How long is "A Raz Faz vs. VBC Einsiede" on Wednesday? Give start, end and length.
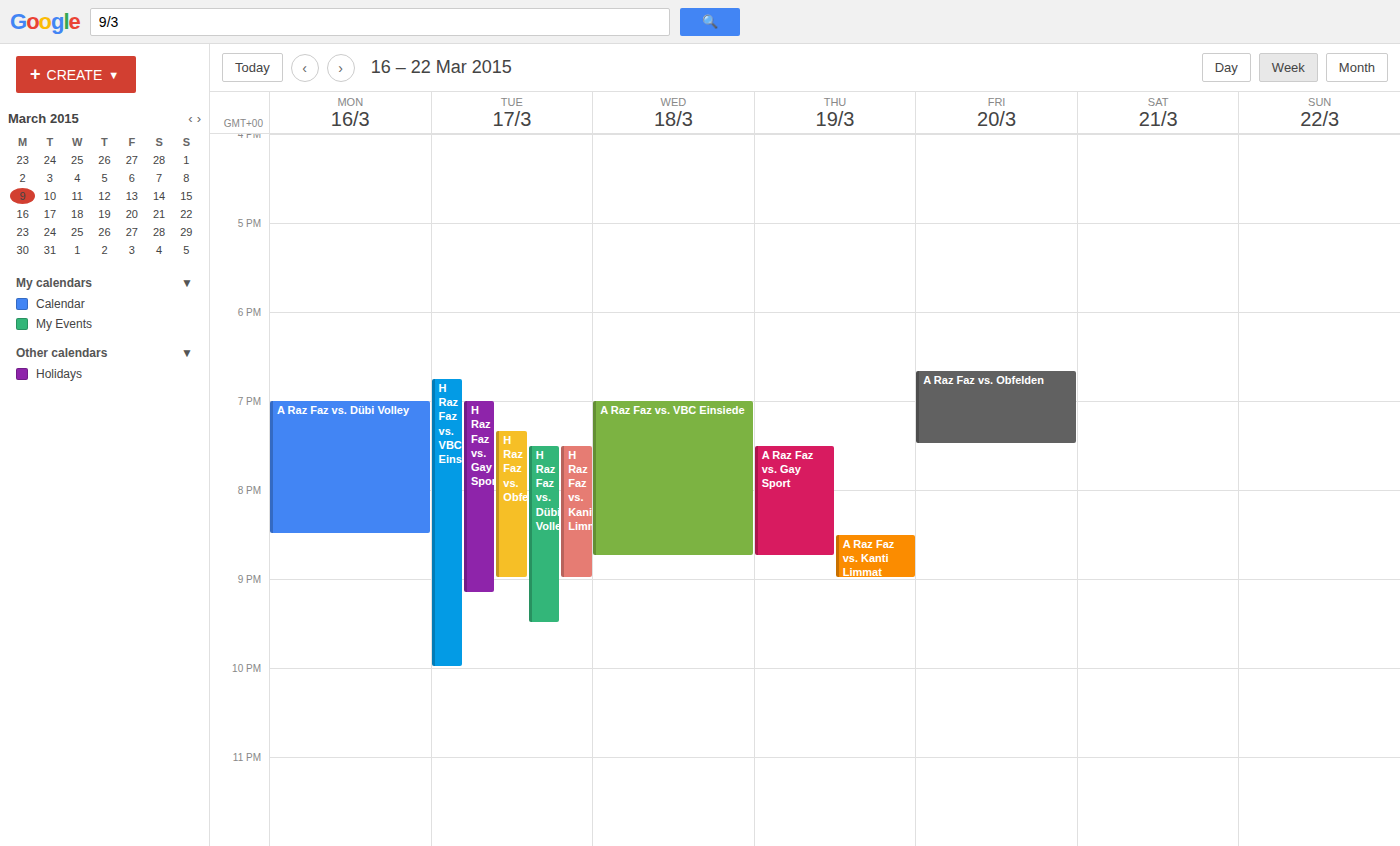
7:00 PM to 8:45 PM, 1 hour 45 minutes